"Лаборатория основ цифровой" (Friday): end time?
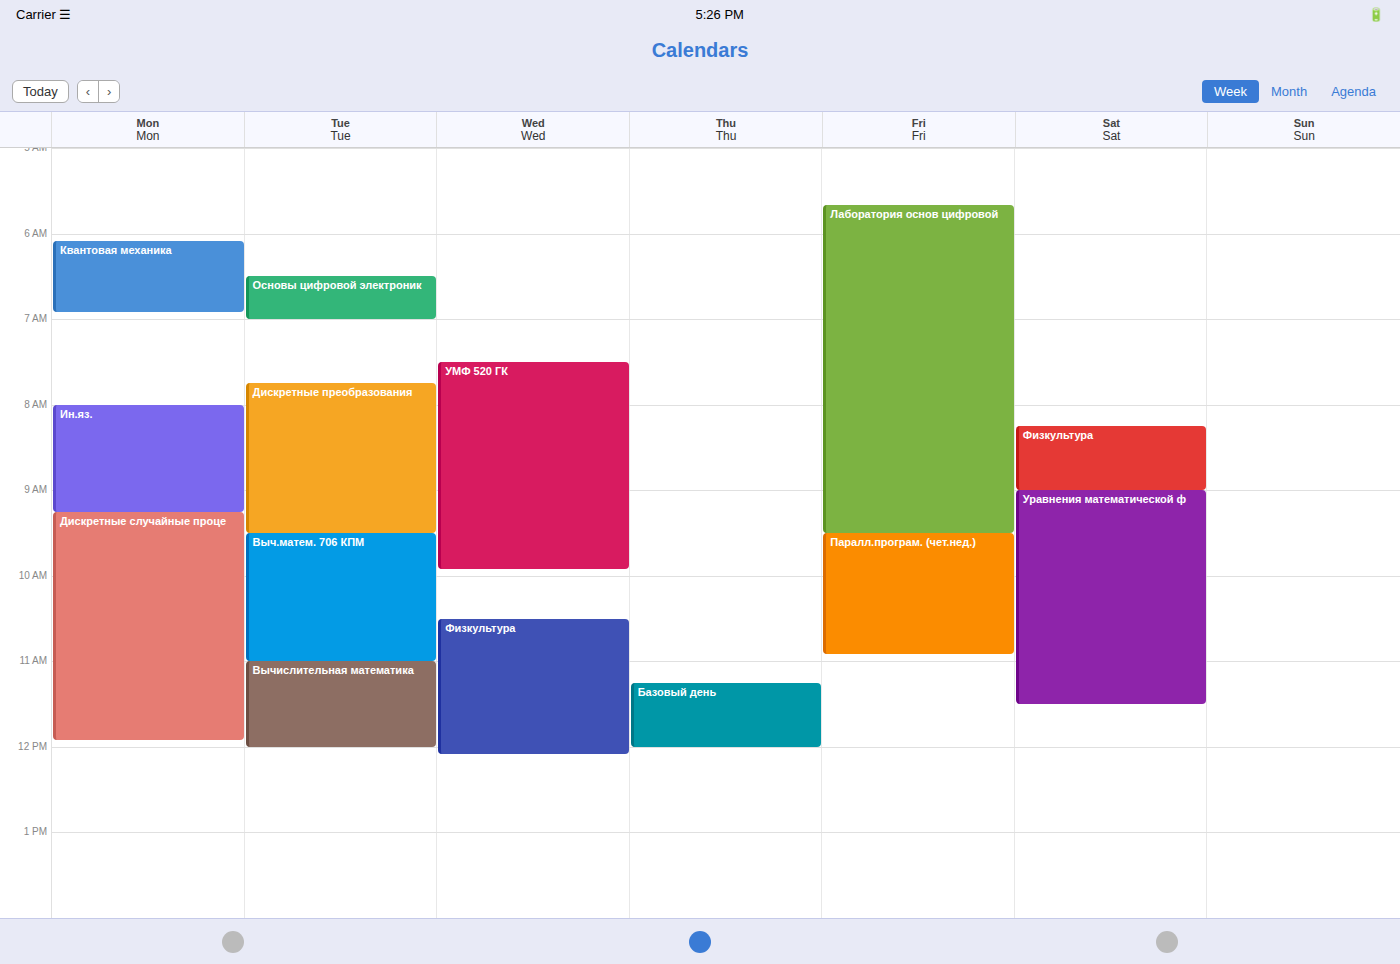
9:30 AM